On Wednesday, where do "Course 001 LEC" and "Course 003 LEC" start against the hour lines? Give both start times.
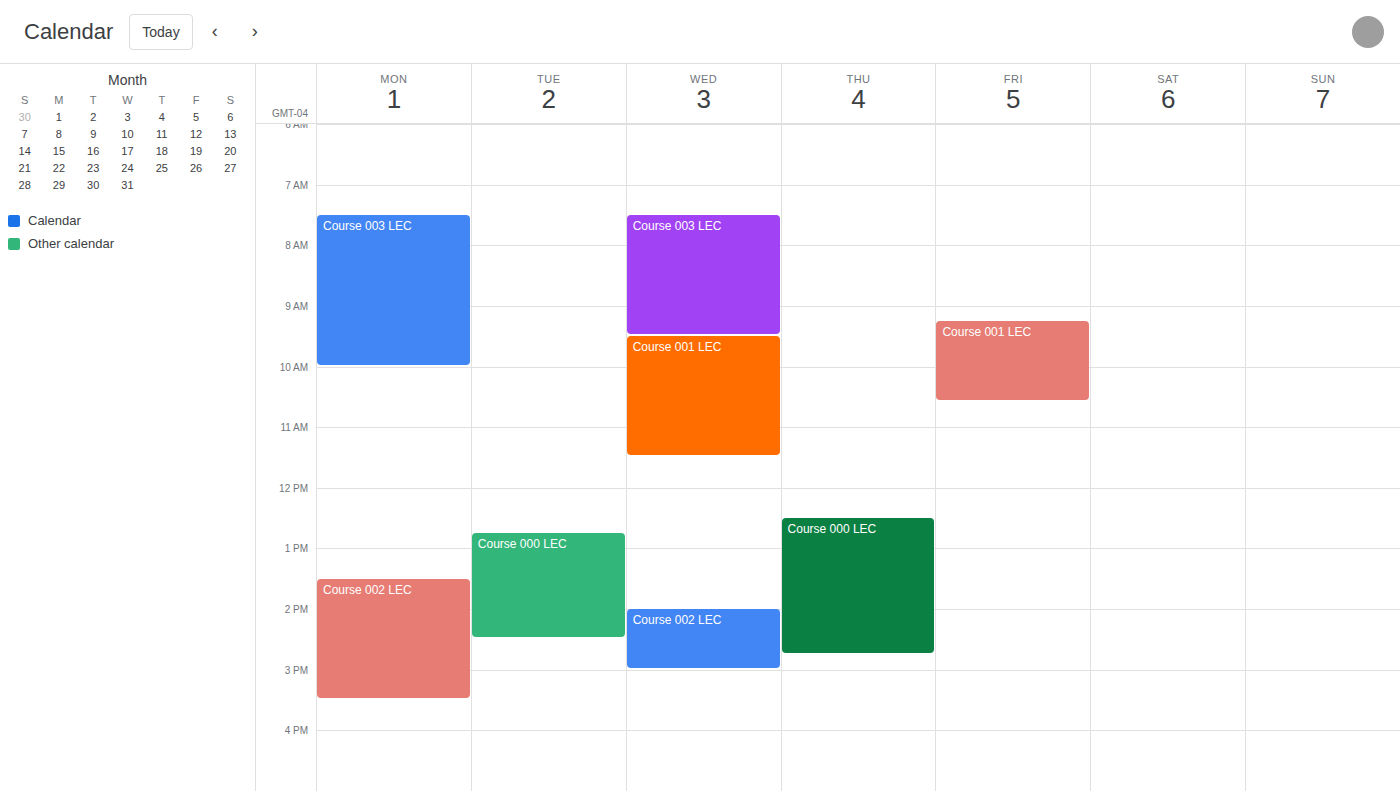
"Course 001 LEC": 9:30 AM, halfway between the 9 AM and 10 AM lines. "Course 003 LEC": 7:30 AM, halfway between the 7 AM and 8 AM lines.